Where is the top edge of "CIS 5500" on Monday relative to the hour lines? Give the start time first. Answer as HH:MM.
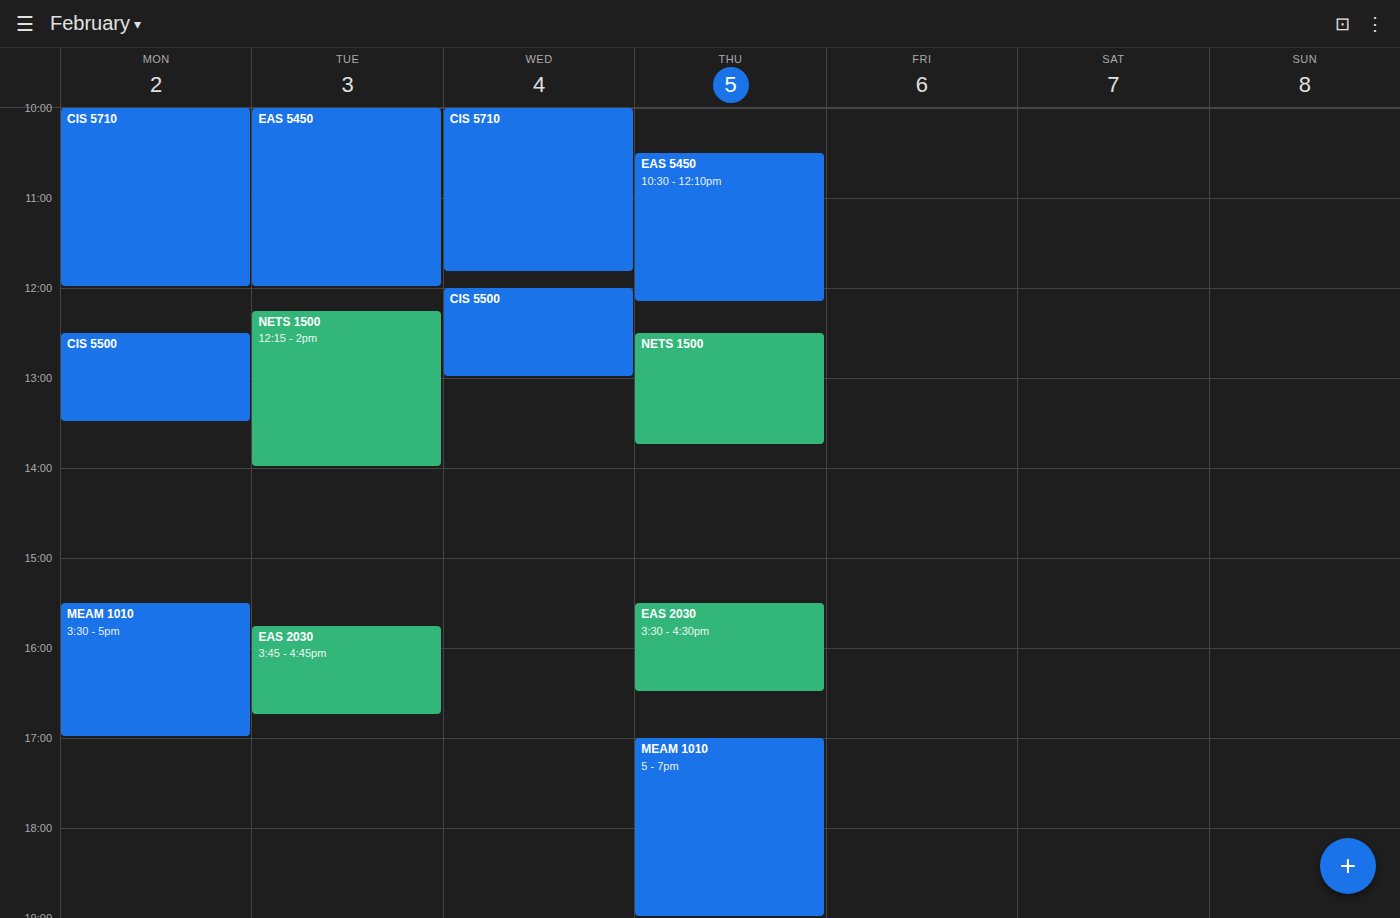
12:30 -- halfway between the 12:00 and 13:00 lines.